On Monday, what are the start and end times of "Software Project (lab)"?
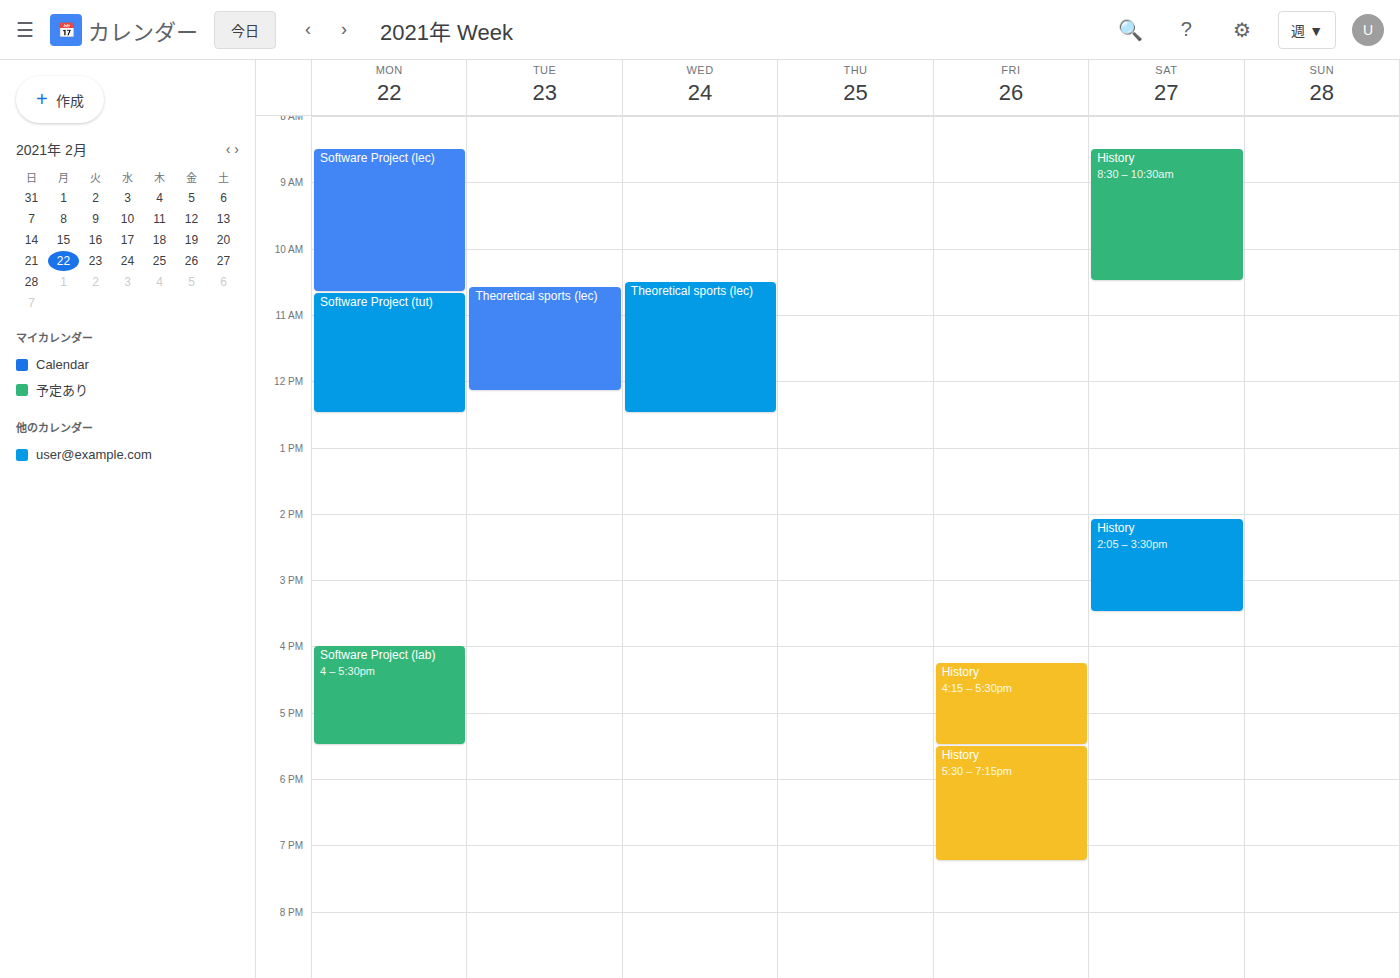
4:00 PM to 5:30 PM